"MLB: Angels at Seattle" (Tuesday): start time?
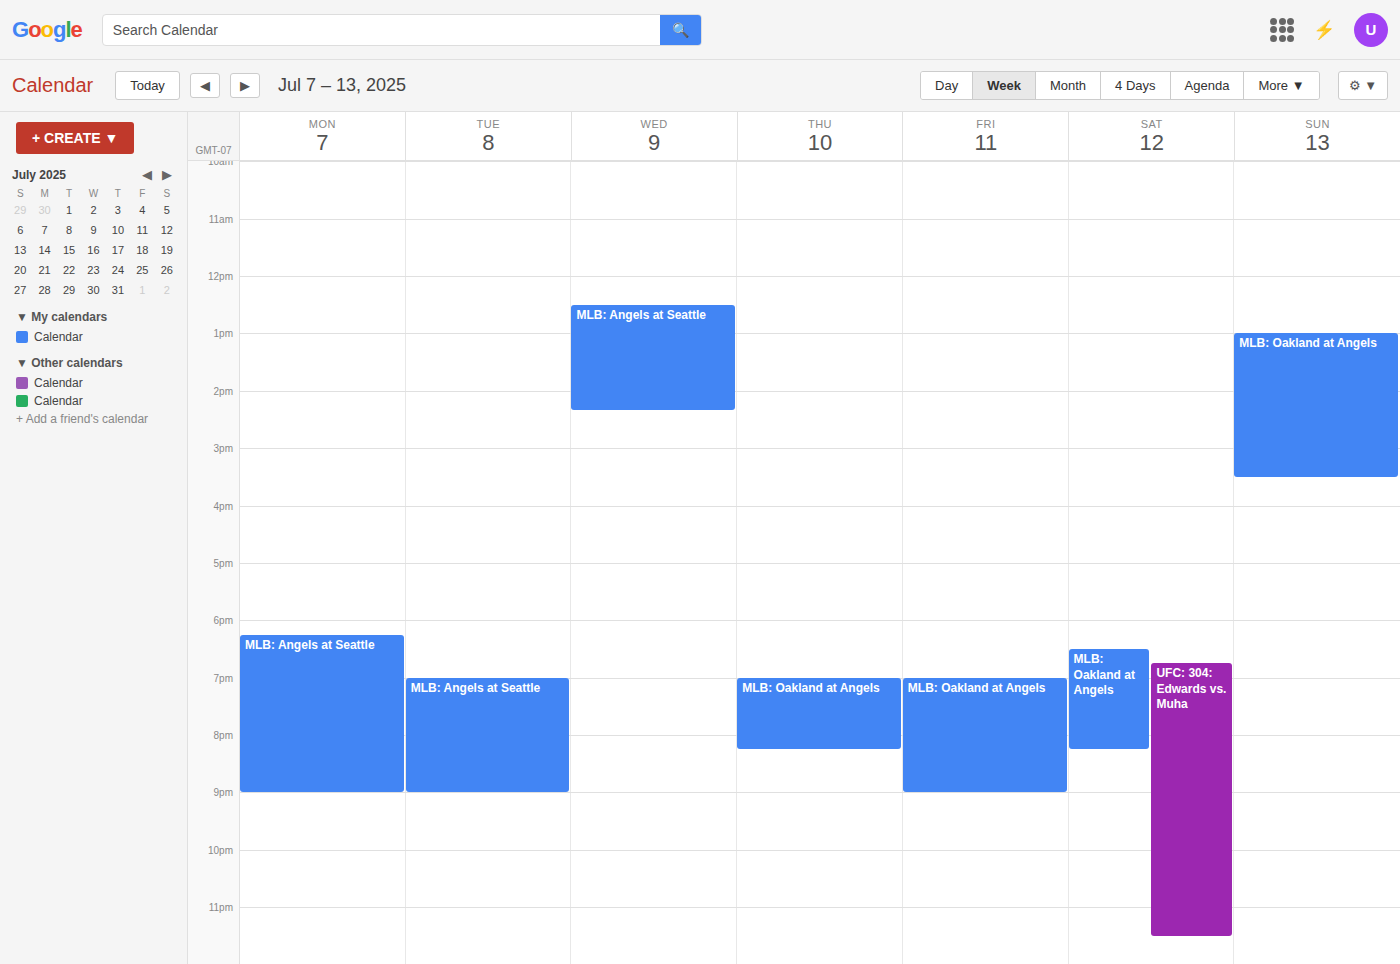
7:00 PM